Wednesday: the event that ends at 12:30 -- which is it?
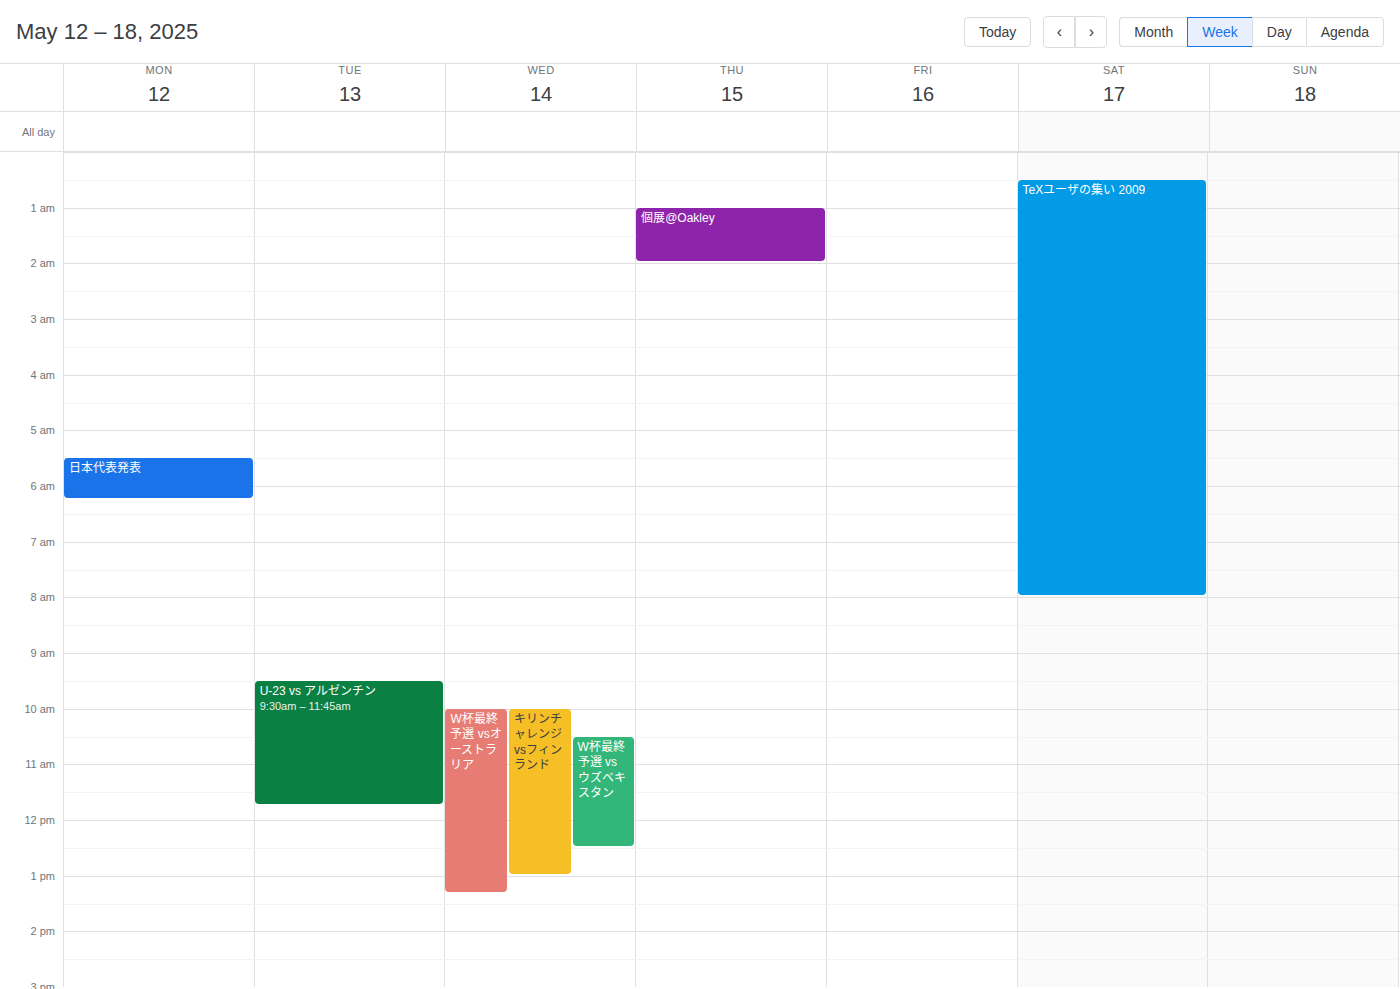
"W杯最終予選 vs ウズベキスタン"